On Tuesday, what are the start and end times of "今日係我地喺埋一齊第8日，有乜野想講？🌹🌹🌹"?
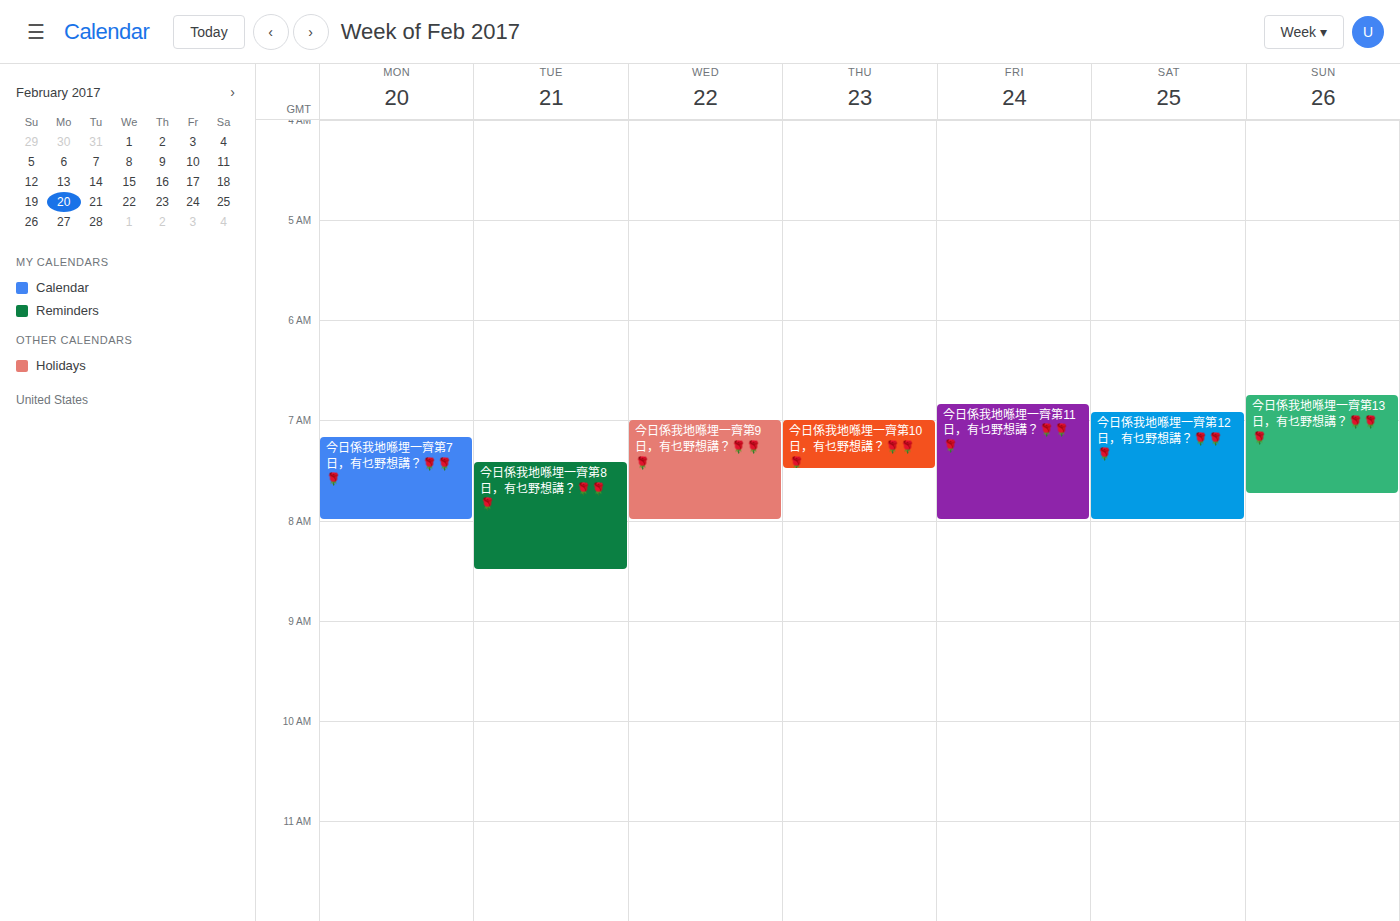
7:25 AM to 8:30 AM